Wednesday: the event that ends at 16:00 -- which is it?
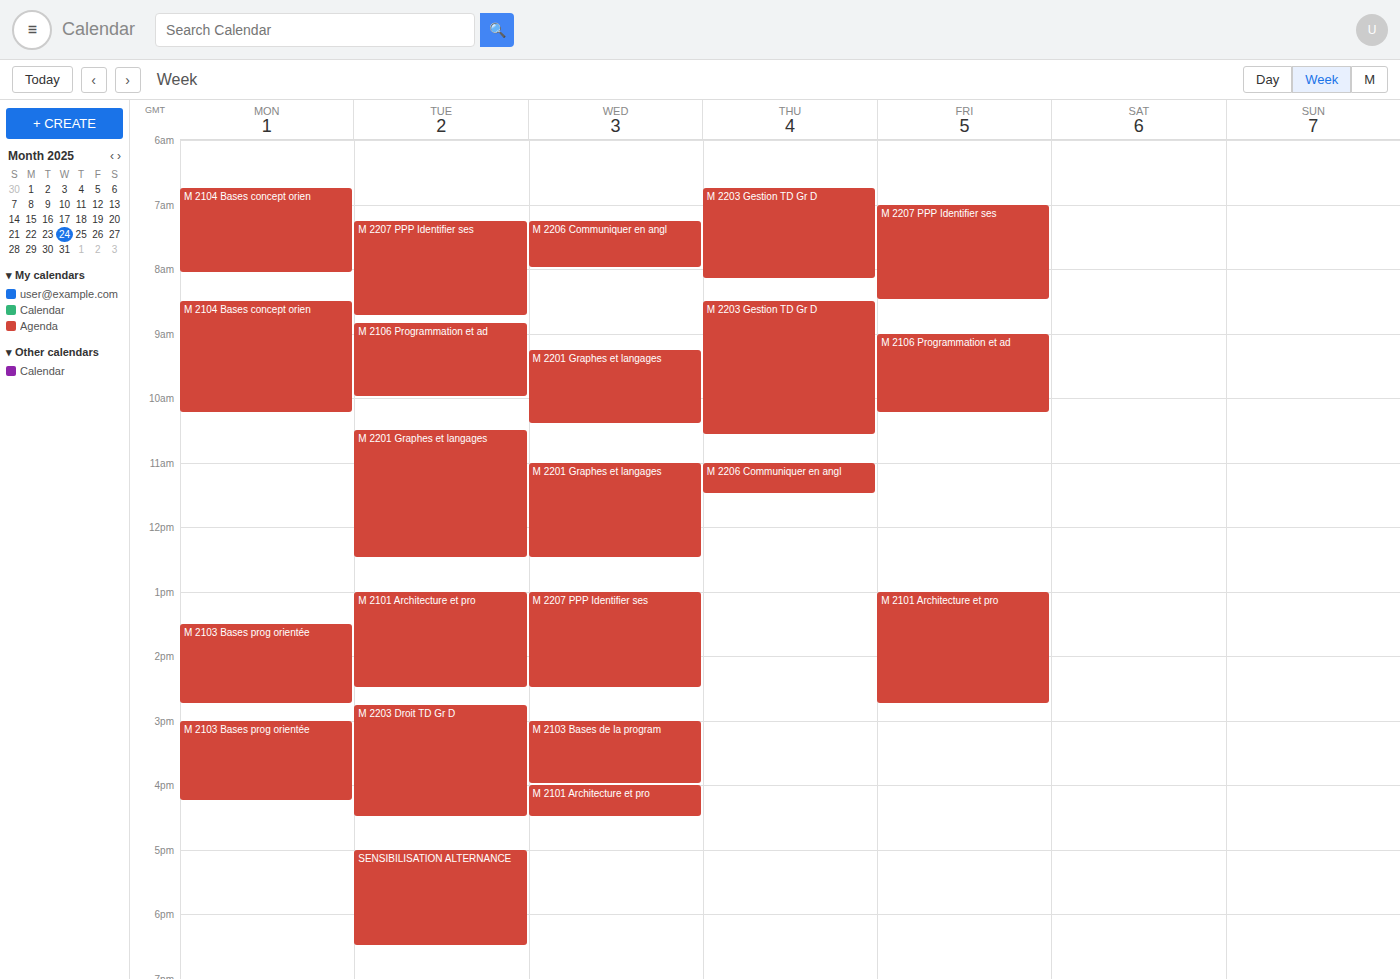
"M 2103 Bases de la program"